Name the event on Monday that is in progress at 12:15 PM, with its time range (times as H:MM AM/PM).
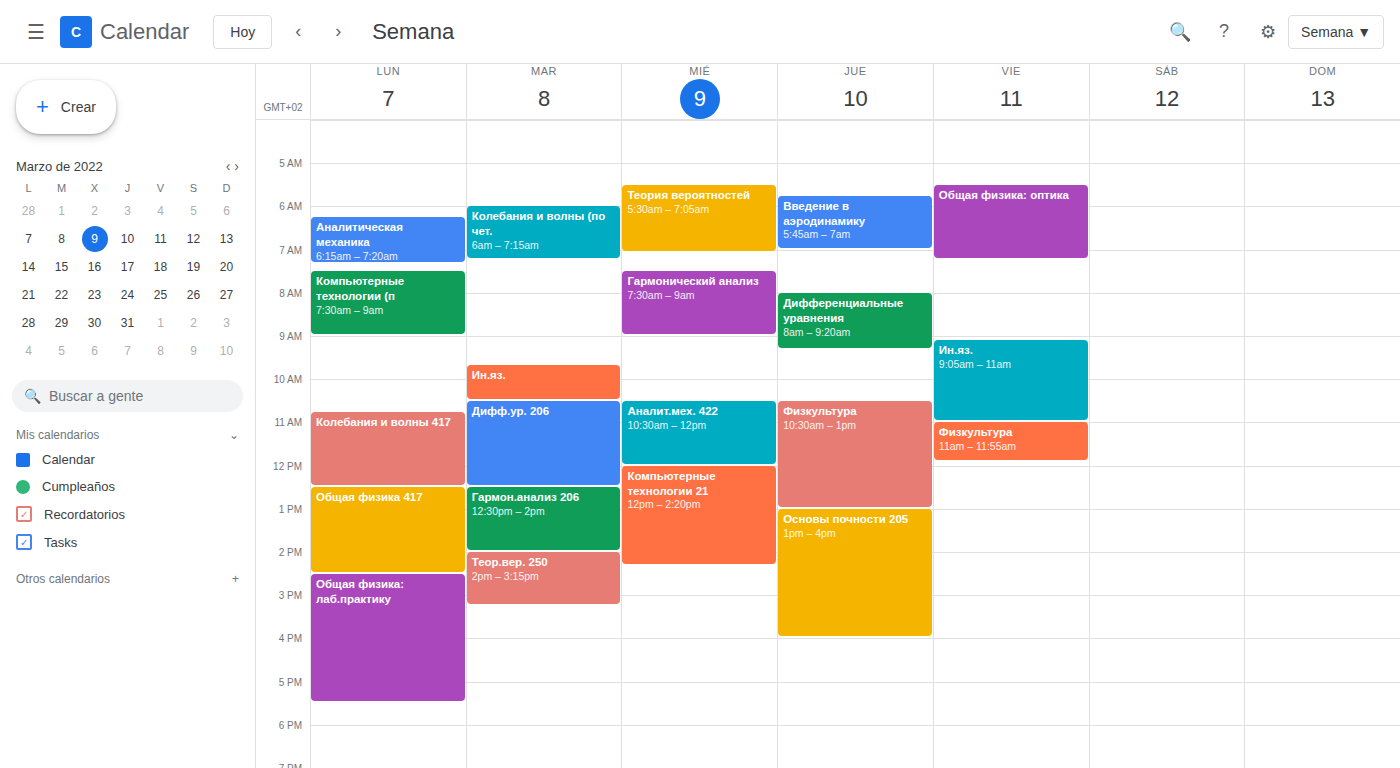
"Колебания и волны 417", 10:45 AM to 12:30 PM